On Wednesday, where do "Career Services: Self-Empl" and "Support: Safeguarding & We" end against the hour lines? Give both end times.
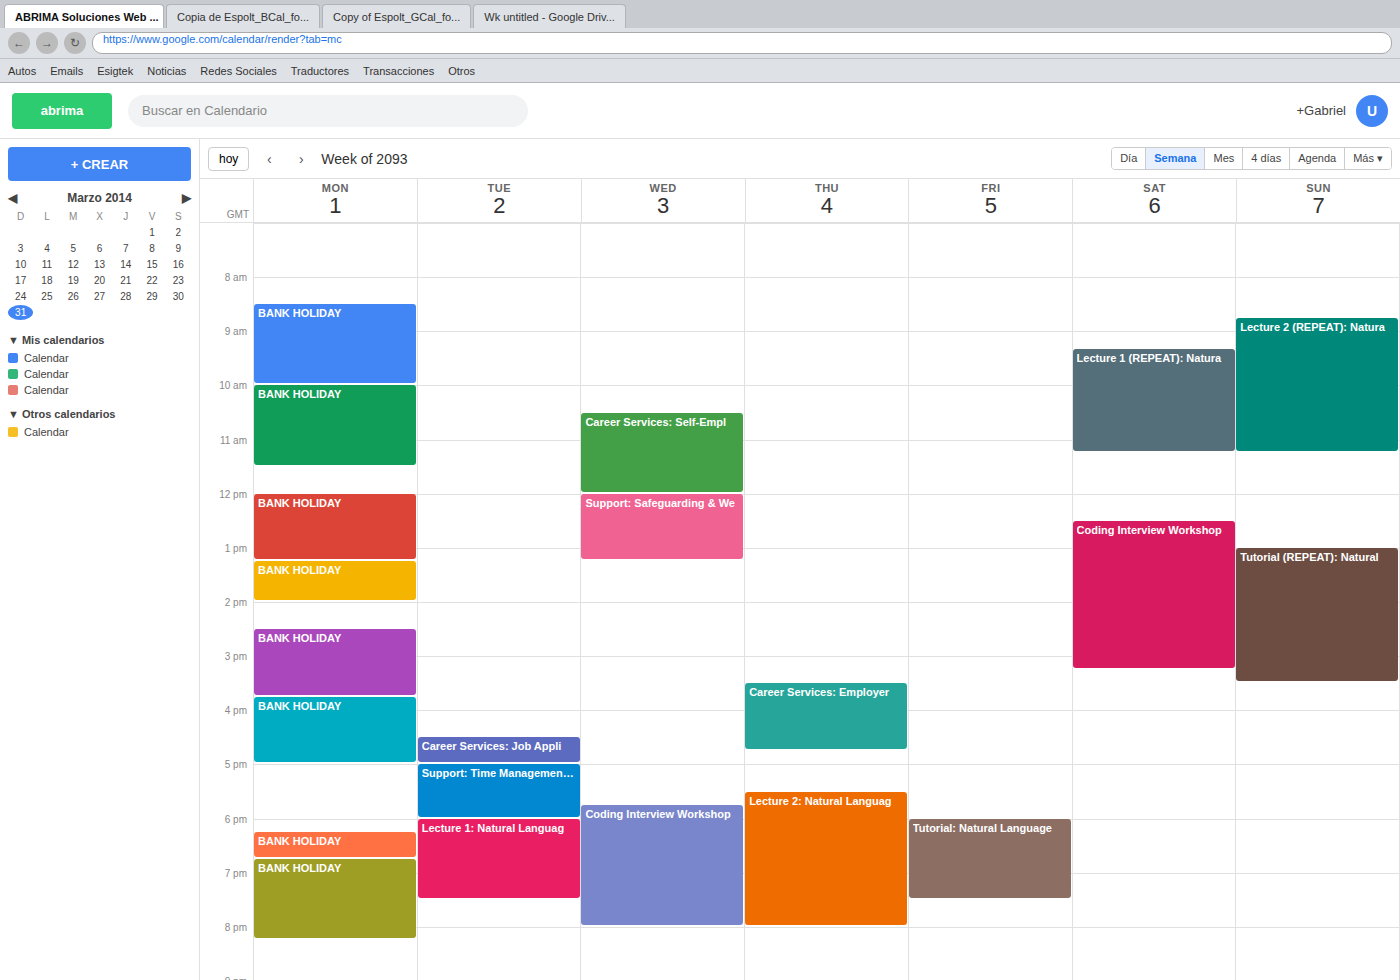
"Career Services: Self-Empl": 12:00, exactly on the 12:00 line. "Support: Safeguarding & We": 13:15, neither: a quarter of the way from the 13:00 line to the 14:00 line.